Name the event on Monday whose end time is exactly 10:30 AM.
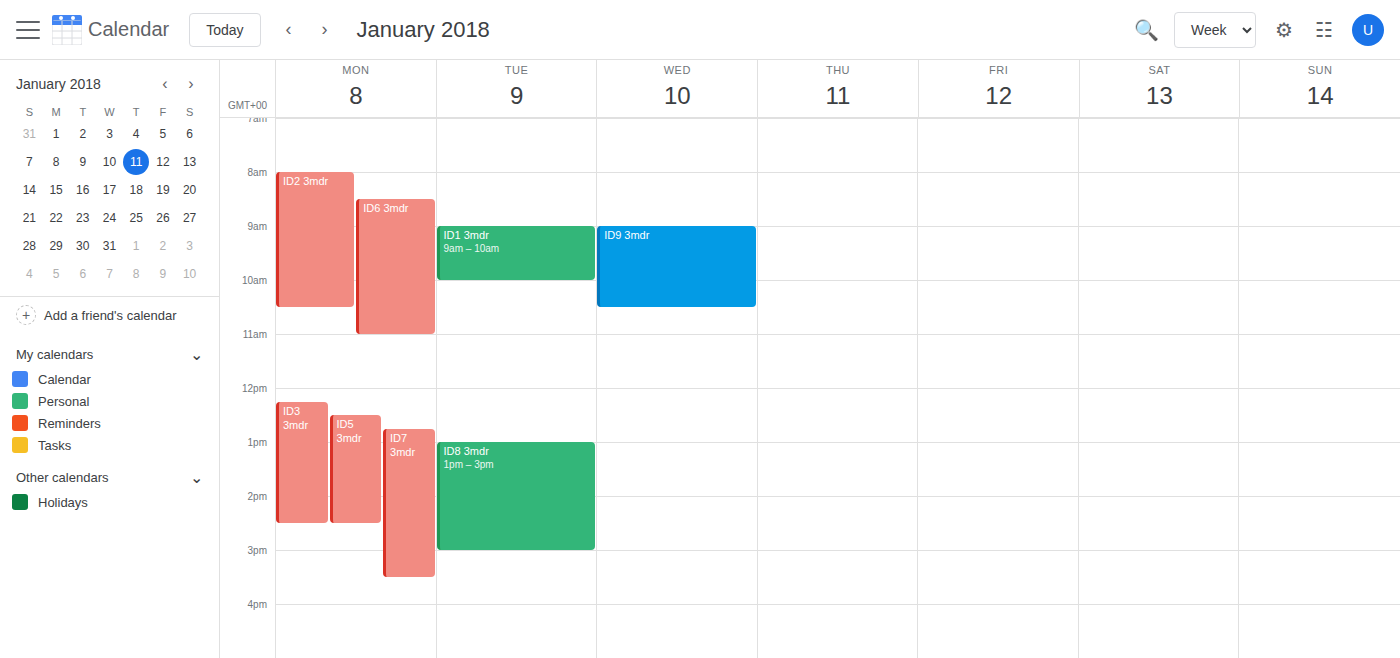
"ID2 3mdr"